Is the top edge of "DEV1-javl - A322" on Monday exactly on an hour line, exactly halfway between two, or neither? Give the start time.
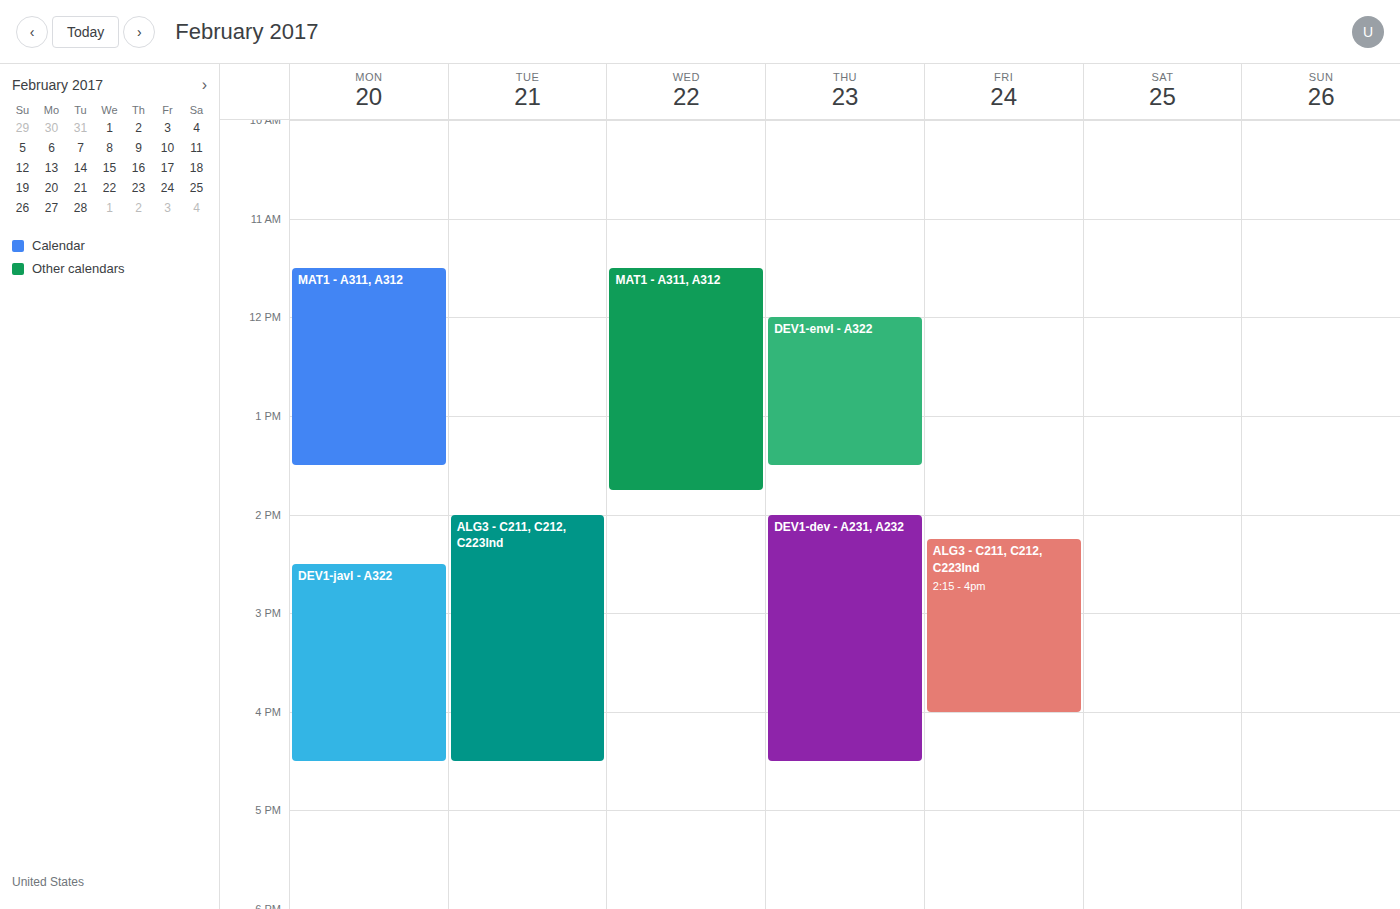
2:30 PM -- halfway between the 2 PM and 3 PM lines.